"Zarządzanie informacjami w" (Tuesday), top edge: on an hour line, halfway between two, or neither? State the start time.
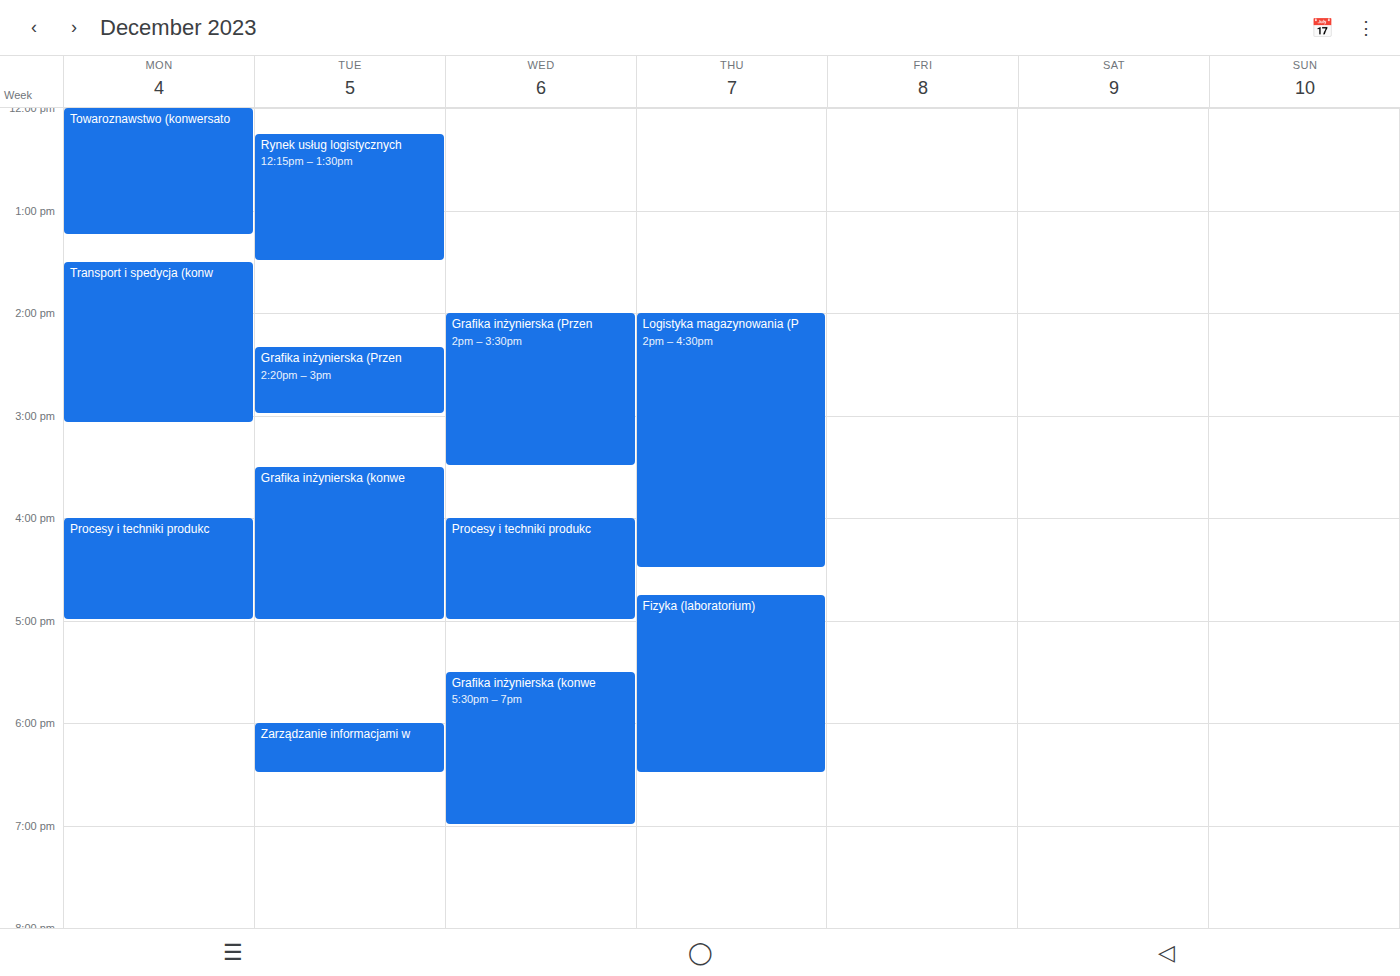
6:00 PM -- exactly on the 6 PM line.